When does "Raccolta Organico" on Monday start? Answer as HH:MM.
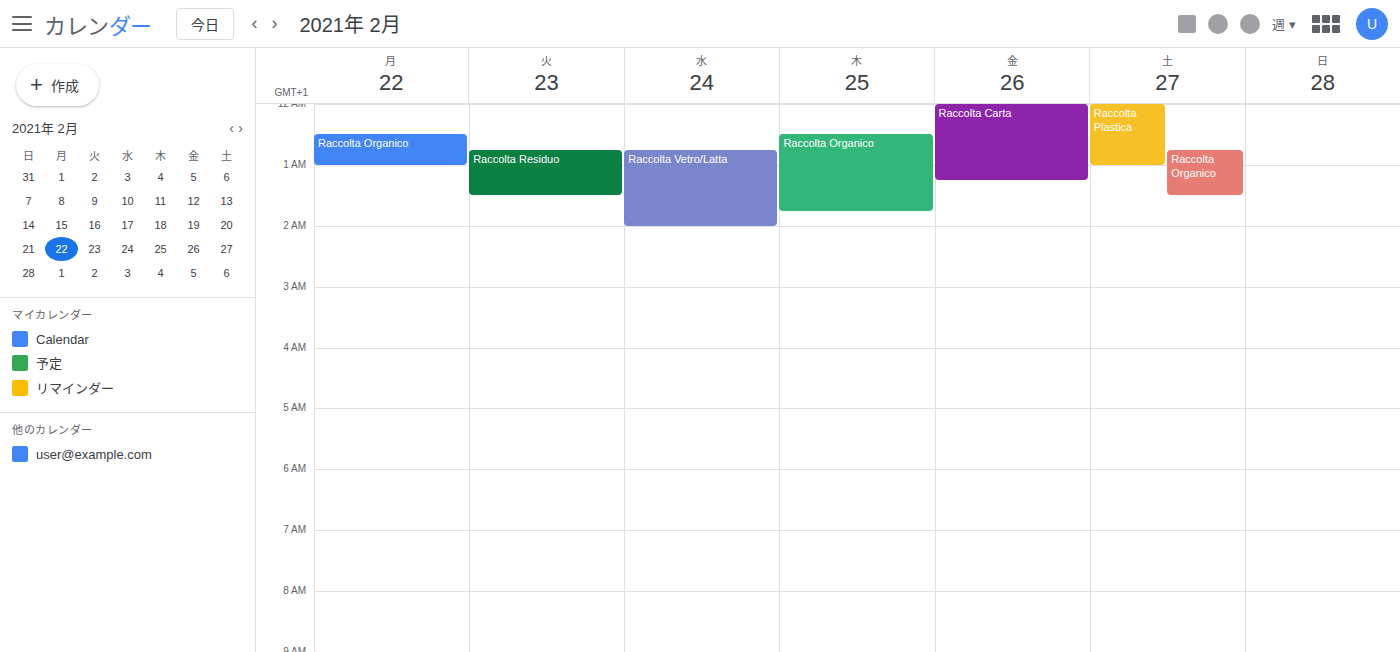
00:30